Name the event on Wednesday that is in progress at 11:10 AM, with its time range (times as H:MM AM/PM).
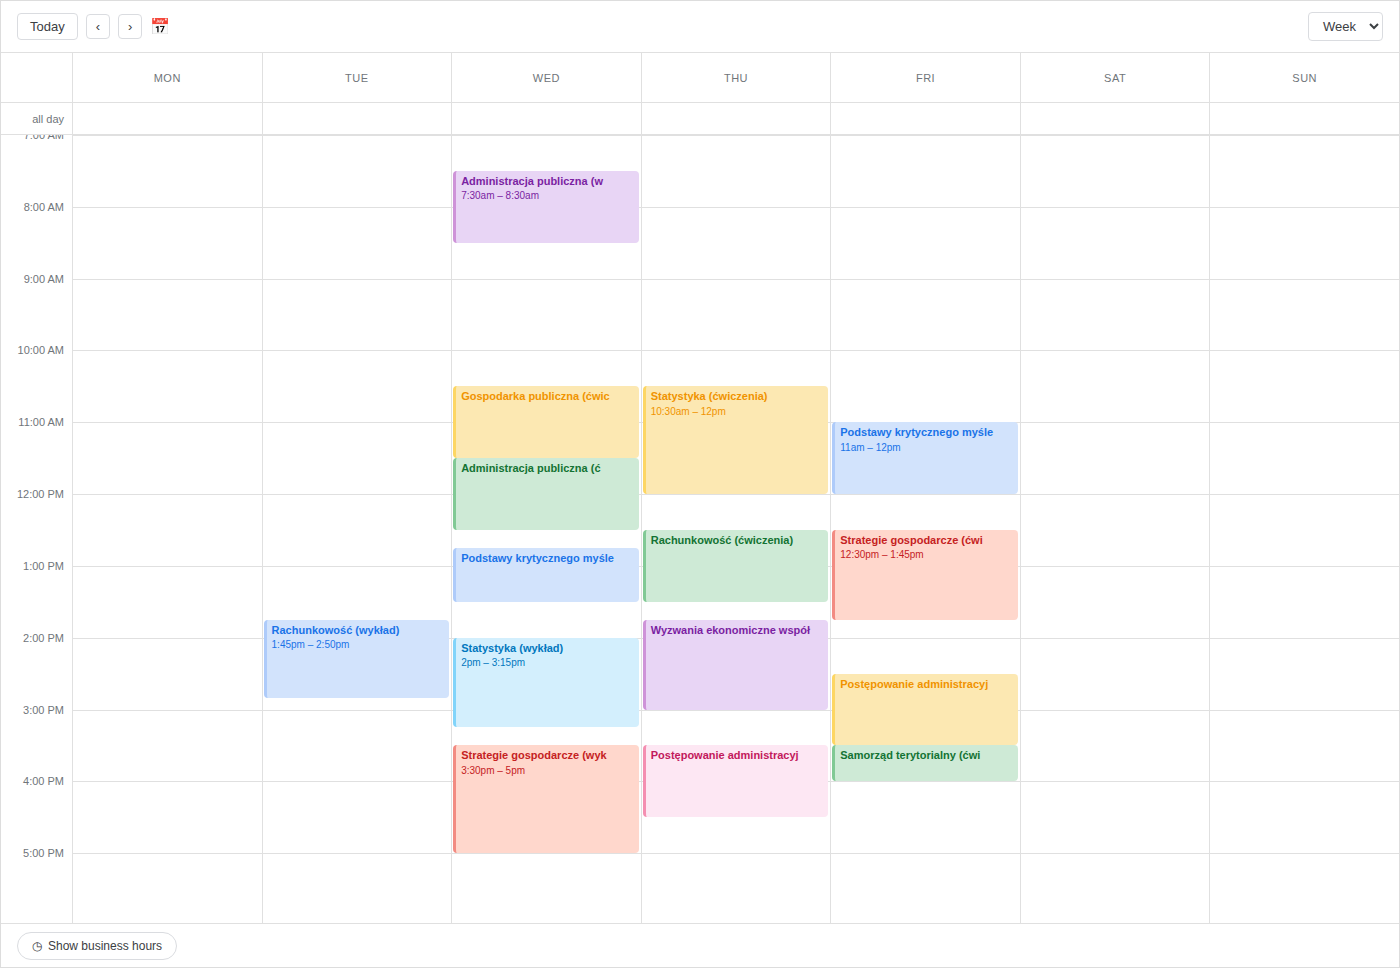
"Gospodarka publiczna (ćwic", 10:30 AM to 11:30 AM